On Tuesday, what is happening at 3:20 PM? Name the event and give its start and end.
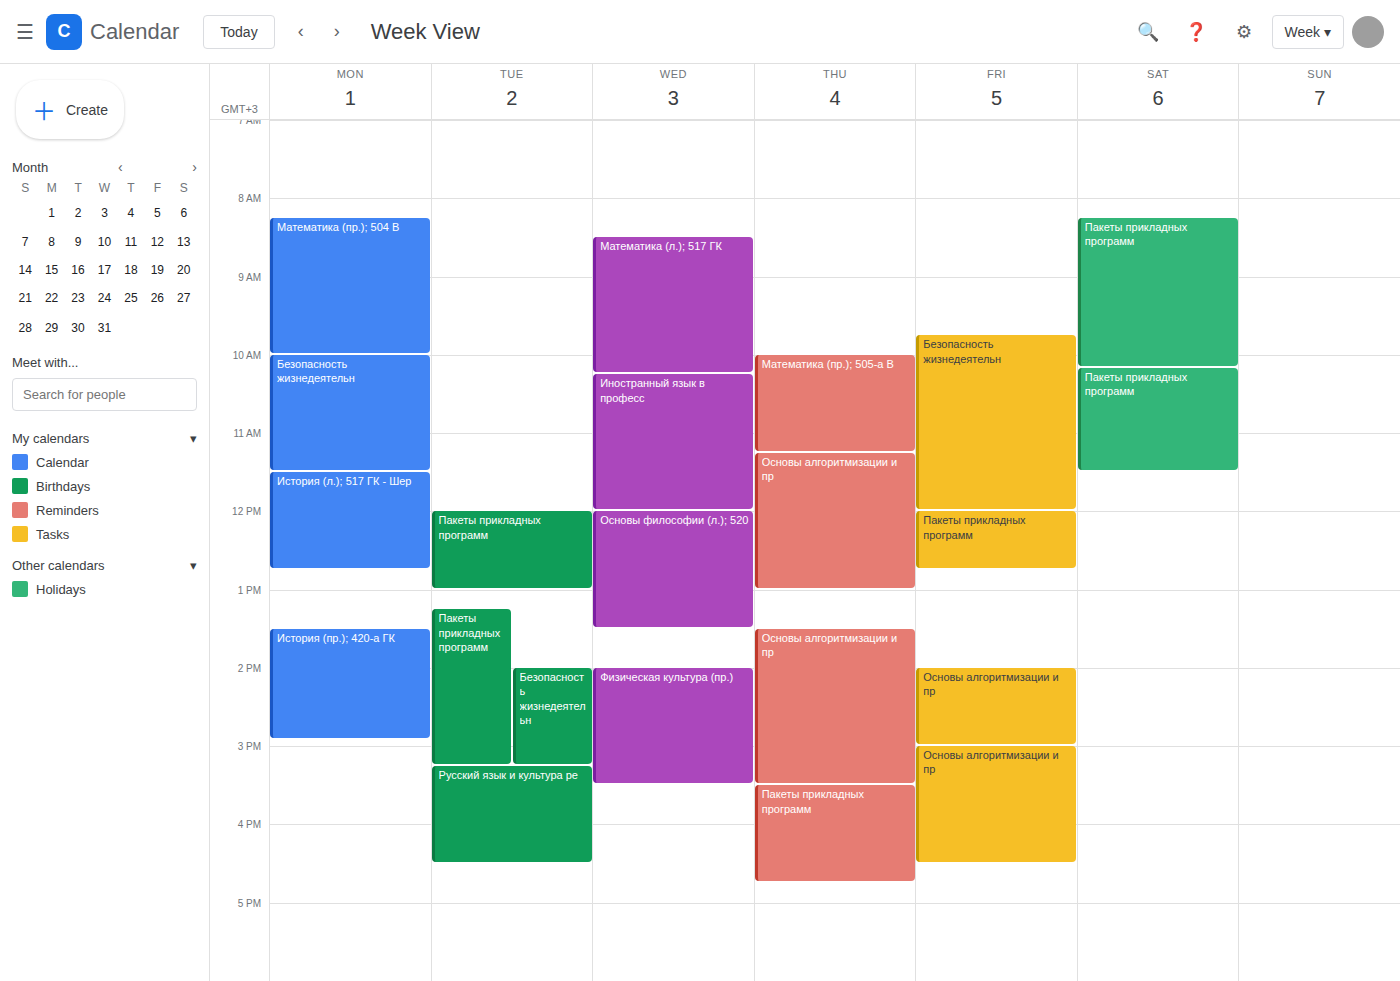
"Русский язык и культура ре", 3:15 PM to 4:30 PM